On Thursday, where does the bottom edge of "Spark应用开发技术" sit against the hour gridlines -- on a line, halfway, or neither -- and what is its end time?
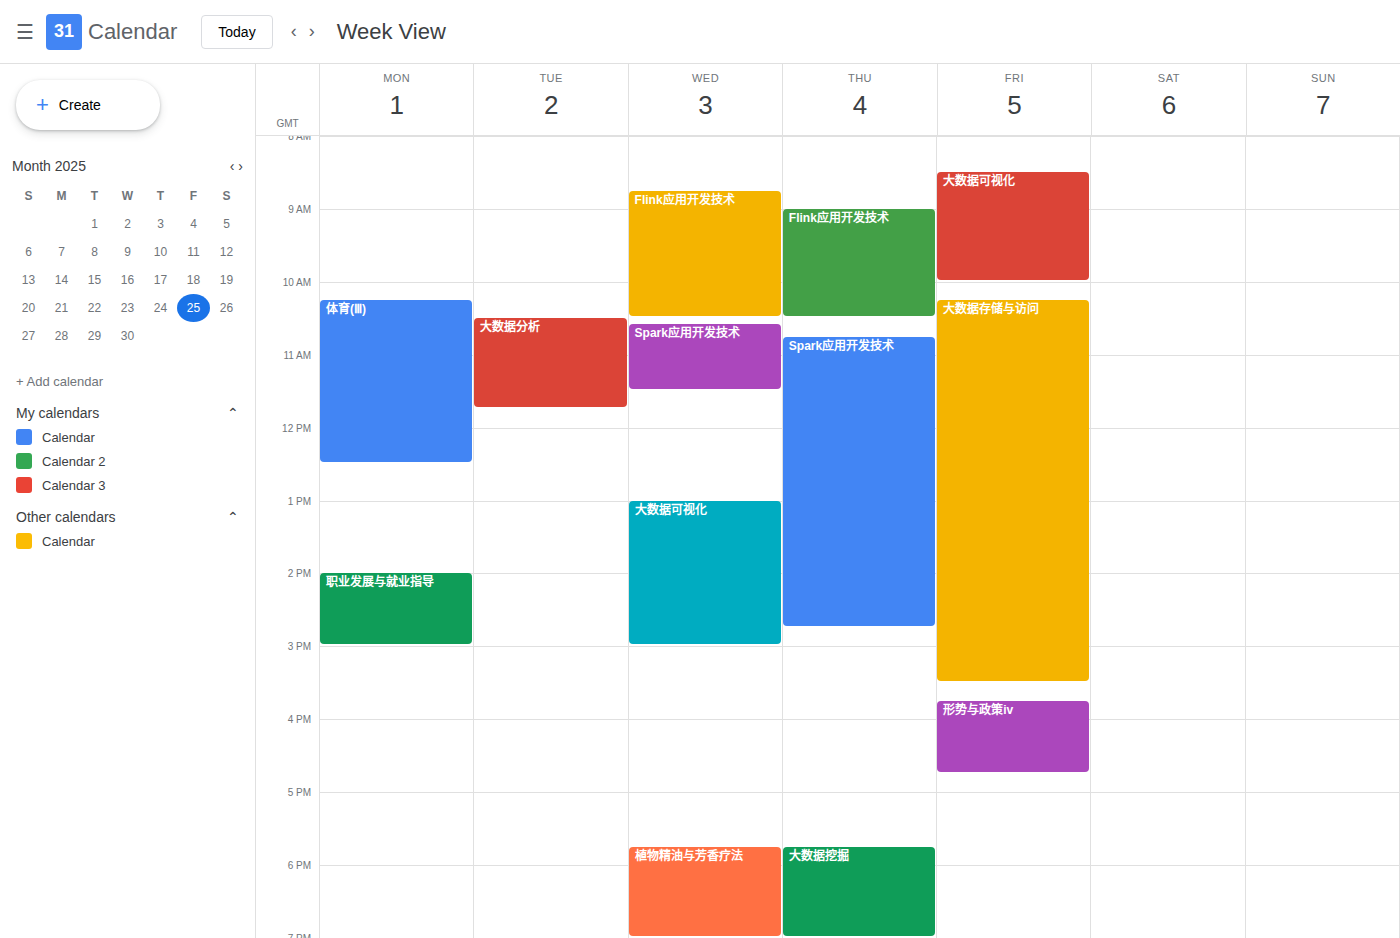
2:45 PM -- neither: three quarters of the way from the 2 PM line to the 3 PM line.